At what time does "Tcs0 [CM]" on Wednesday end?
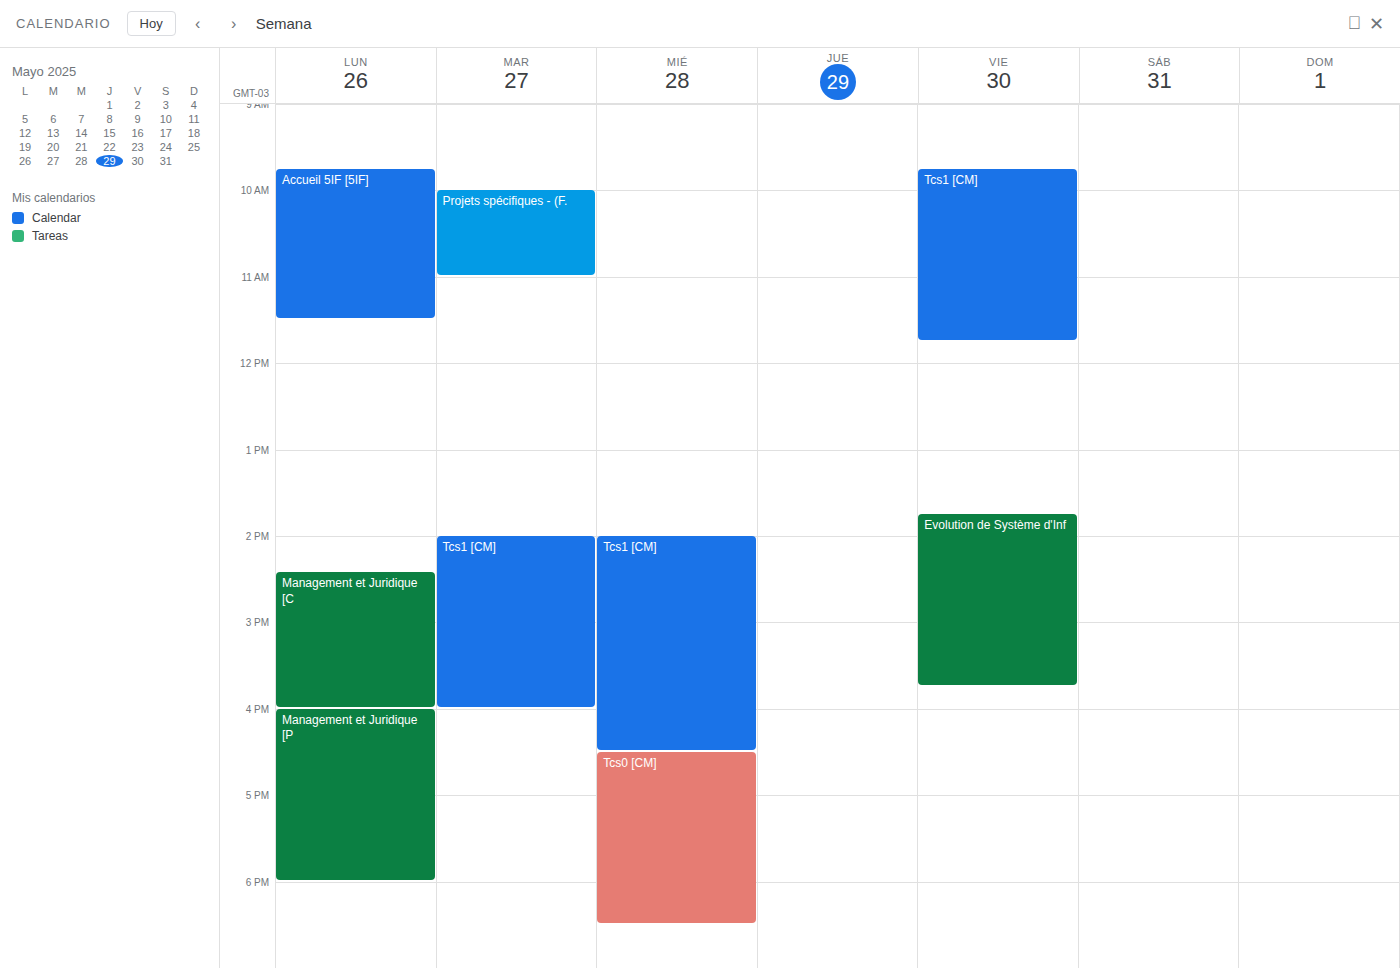
6:30 PM